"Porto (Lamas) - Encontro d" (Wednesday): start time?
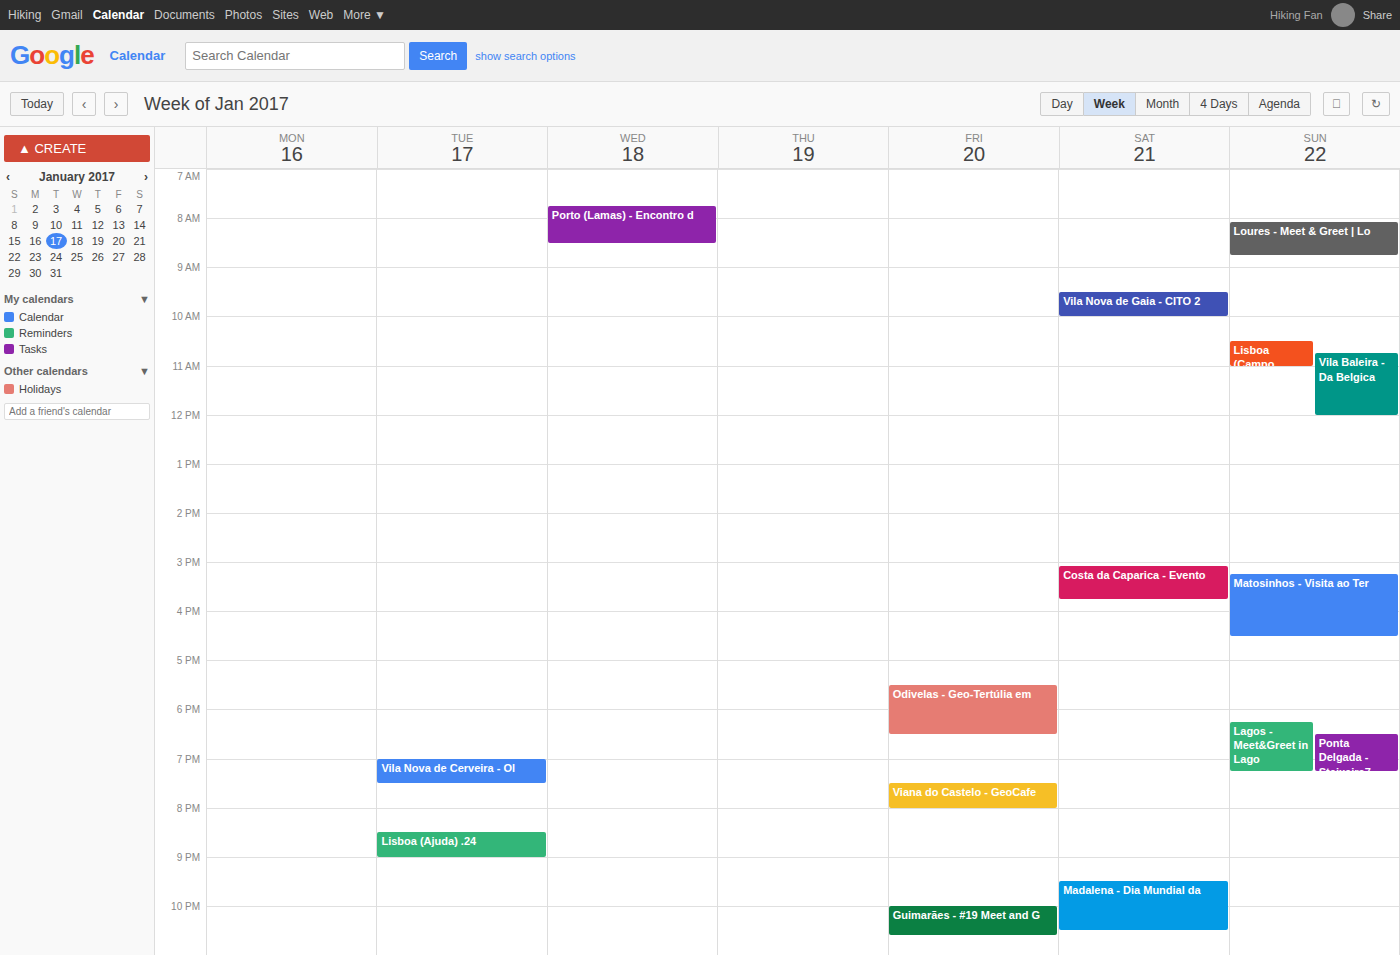
7:45 AM